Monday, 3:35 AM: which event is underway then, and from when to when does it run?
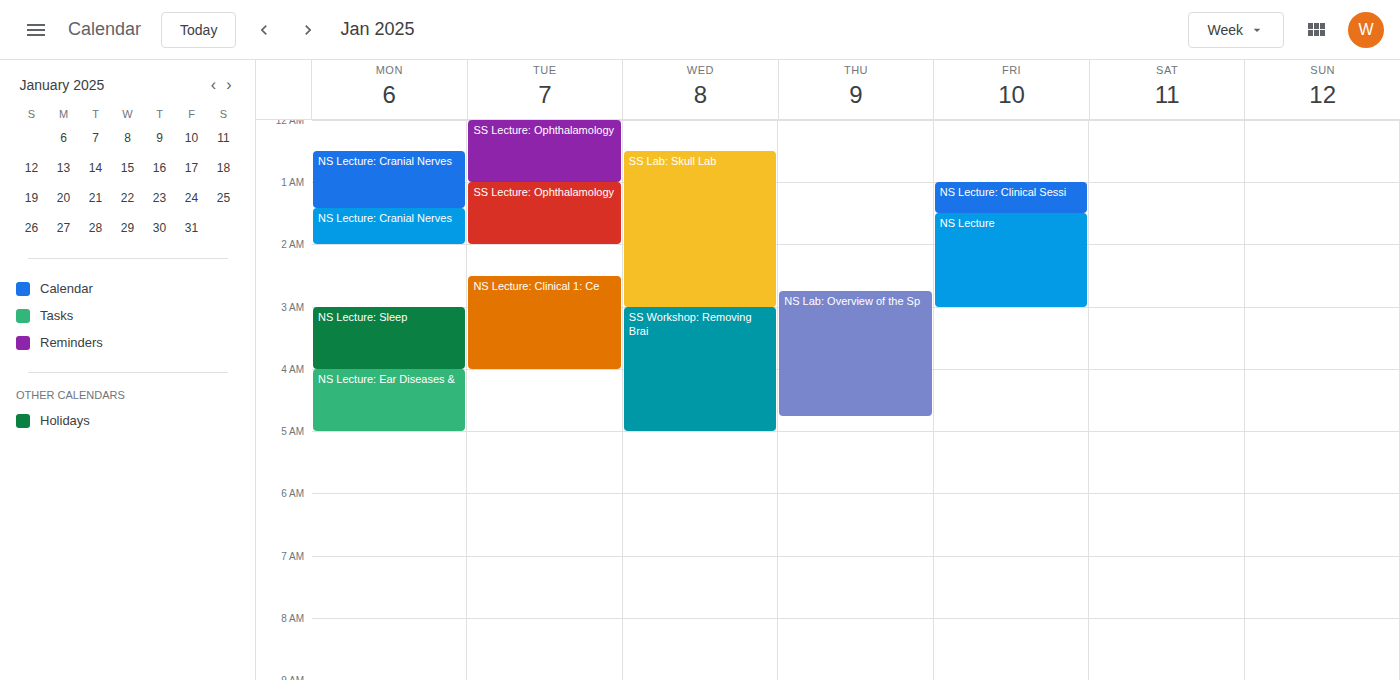
"NS Lecture: Sleep", 3:00 AM to 4:00 AM